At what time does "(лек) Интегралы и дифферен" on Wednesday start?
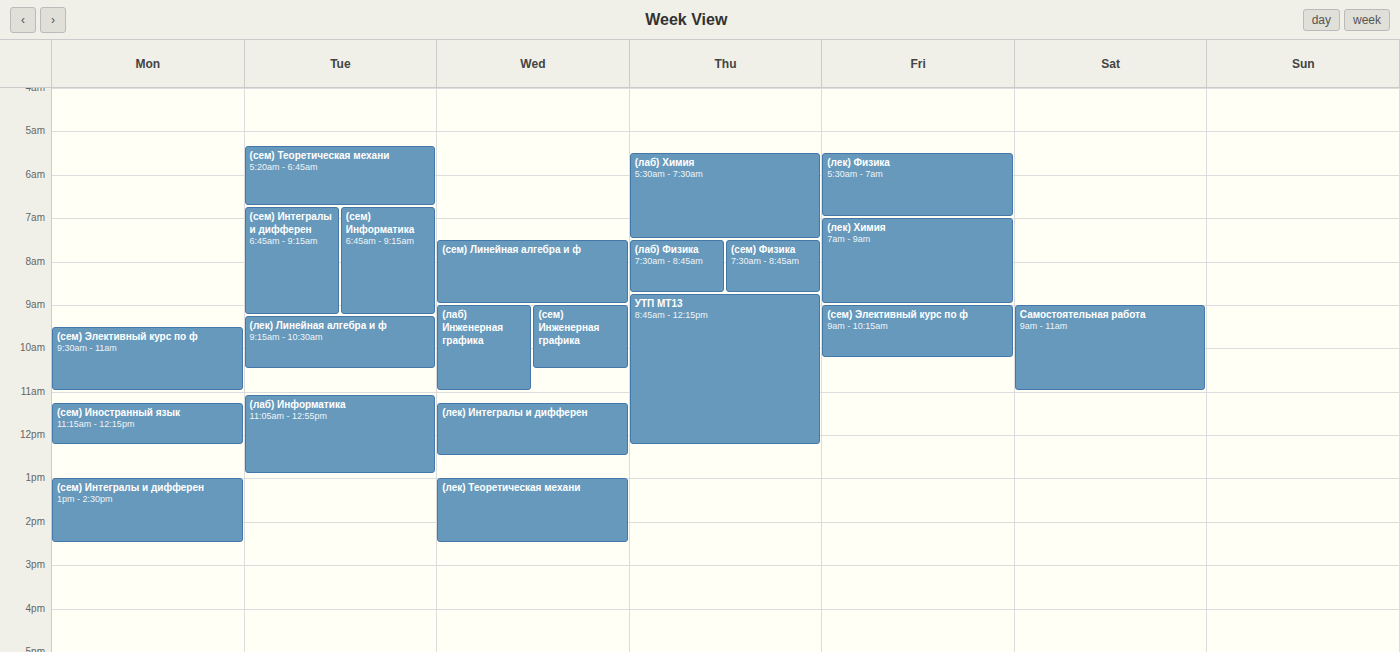
11:15 AM